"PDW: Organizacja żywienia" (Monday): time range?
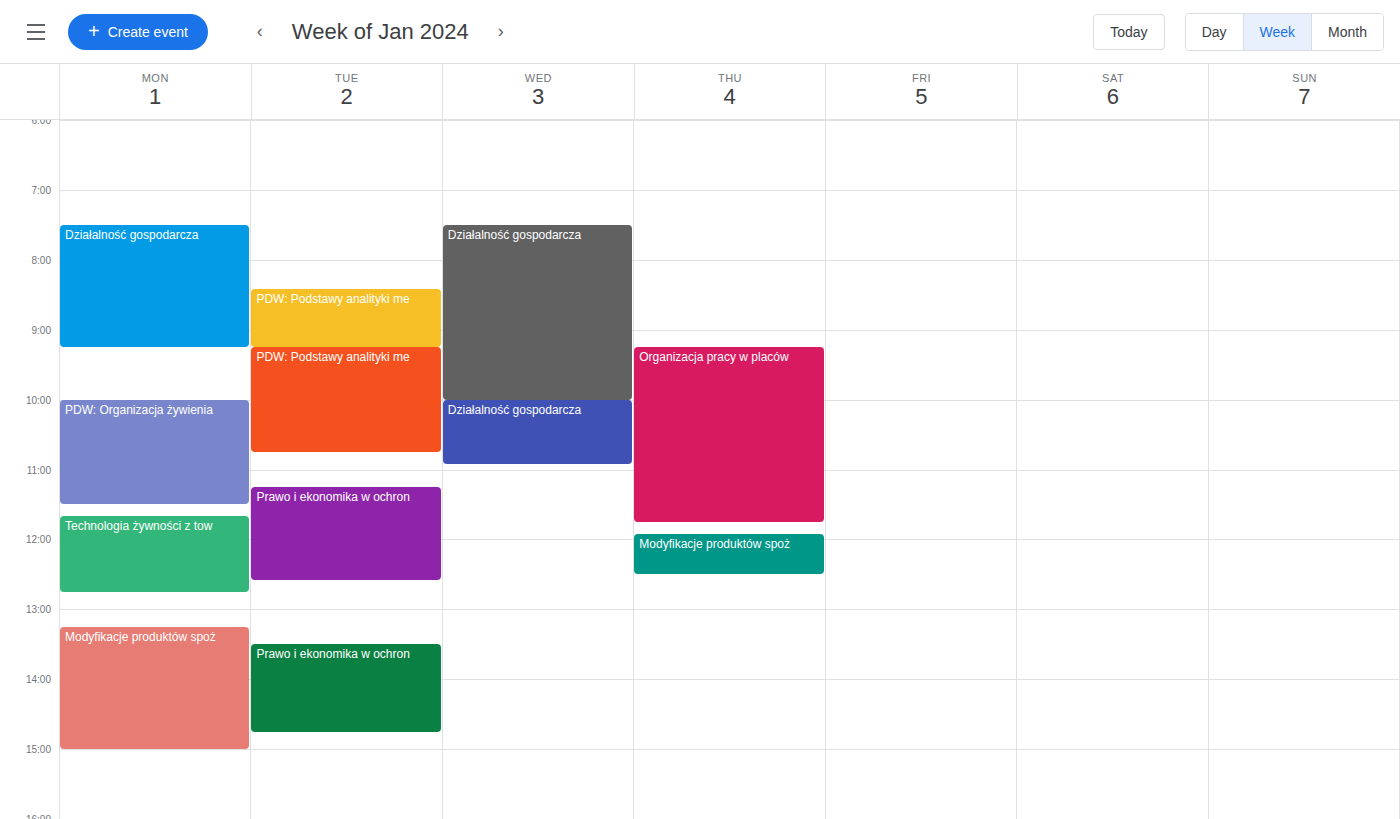
10:00 AM to 11:30 AM